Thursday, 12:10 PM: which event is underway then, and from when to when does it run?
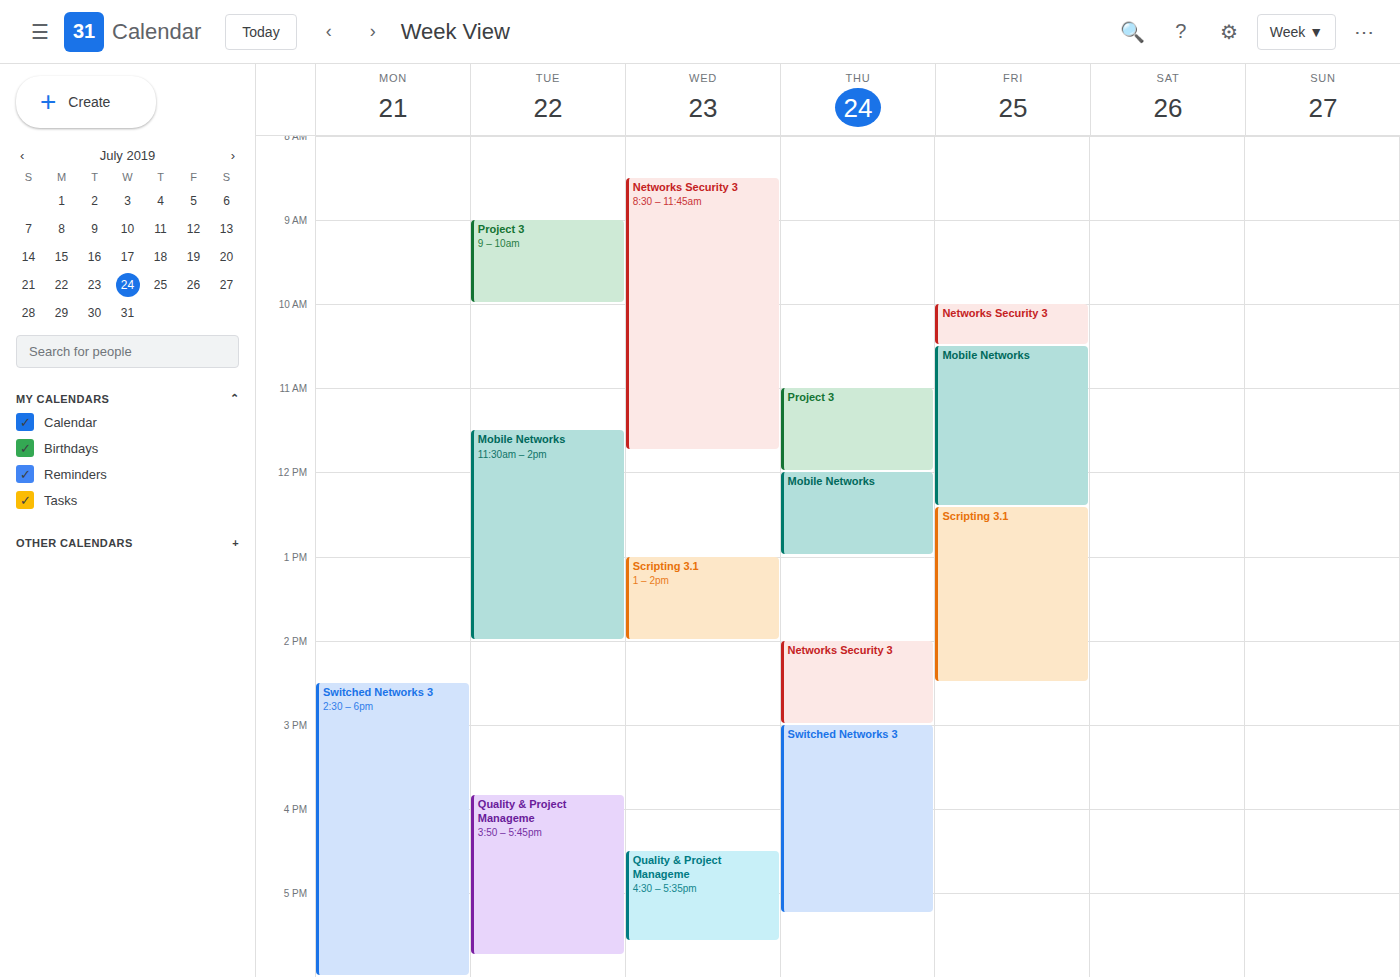
"Mobile Networks", 12:00 PM to 1:00 PM